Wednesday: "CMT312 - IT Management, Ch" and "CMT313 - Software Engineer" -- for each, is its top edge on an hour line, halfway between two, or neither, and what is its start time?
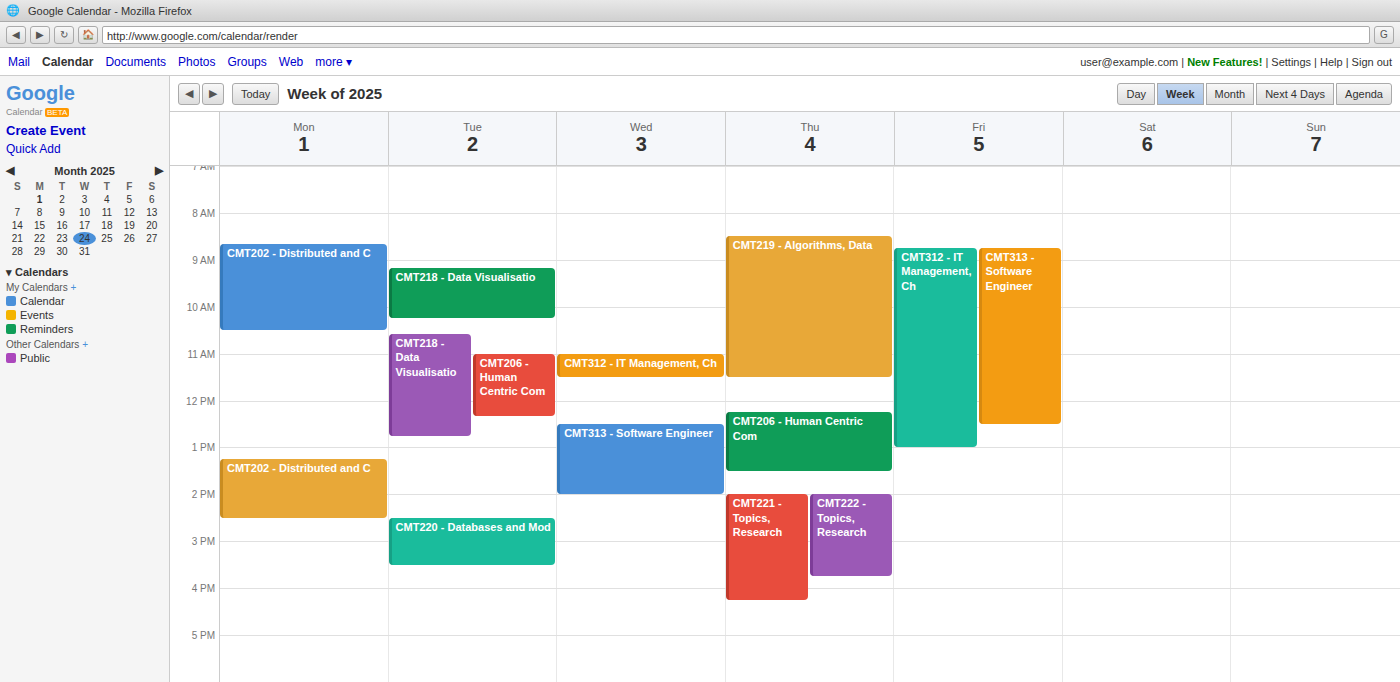
"CMT312 - IT Management, Ch": 11:00, exactly on the 11:00 line. "CMT313 - Software Engineer": 12:30, halfway between the 12:00 and 13:00 lines.